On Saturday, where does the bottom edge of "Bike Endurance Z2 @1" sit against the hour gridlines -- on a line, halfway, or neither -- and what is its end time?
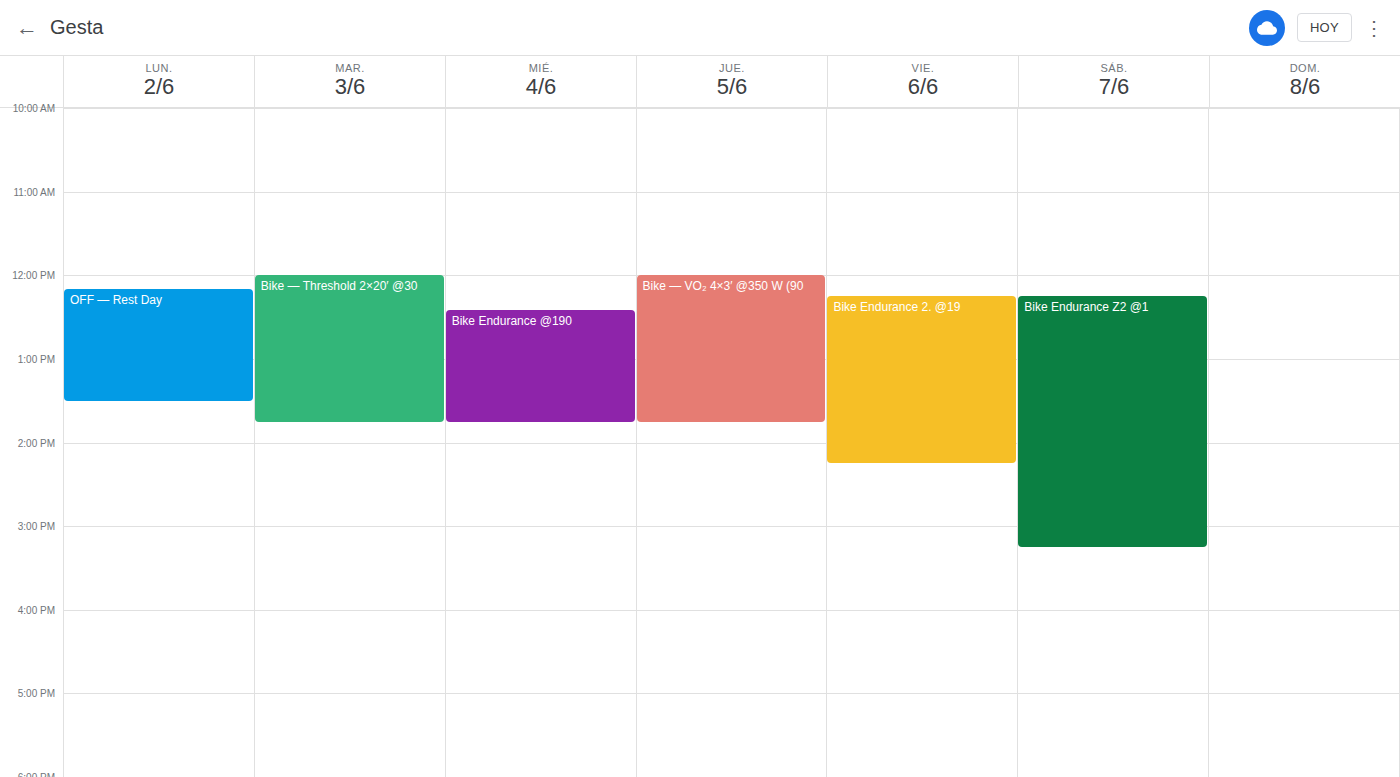
3:15 PM -- neither: a quarter of the way from the 3 PM line to the 4 PM line.